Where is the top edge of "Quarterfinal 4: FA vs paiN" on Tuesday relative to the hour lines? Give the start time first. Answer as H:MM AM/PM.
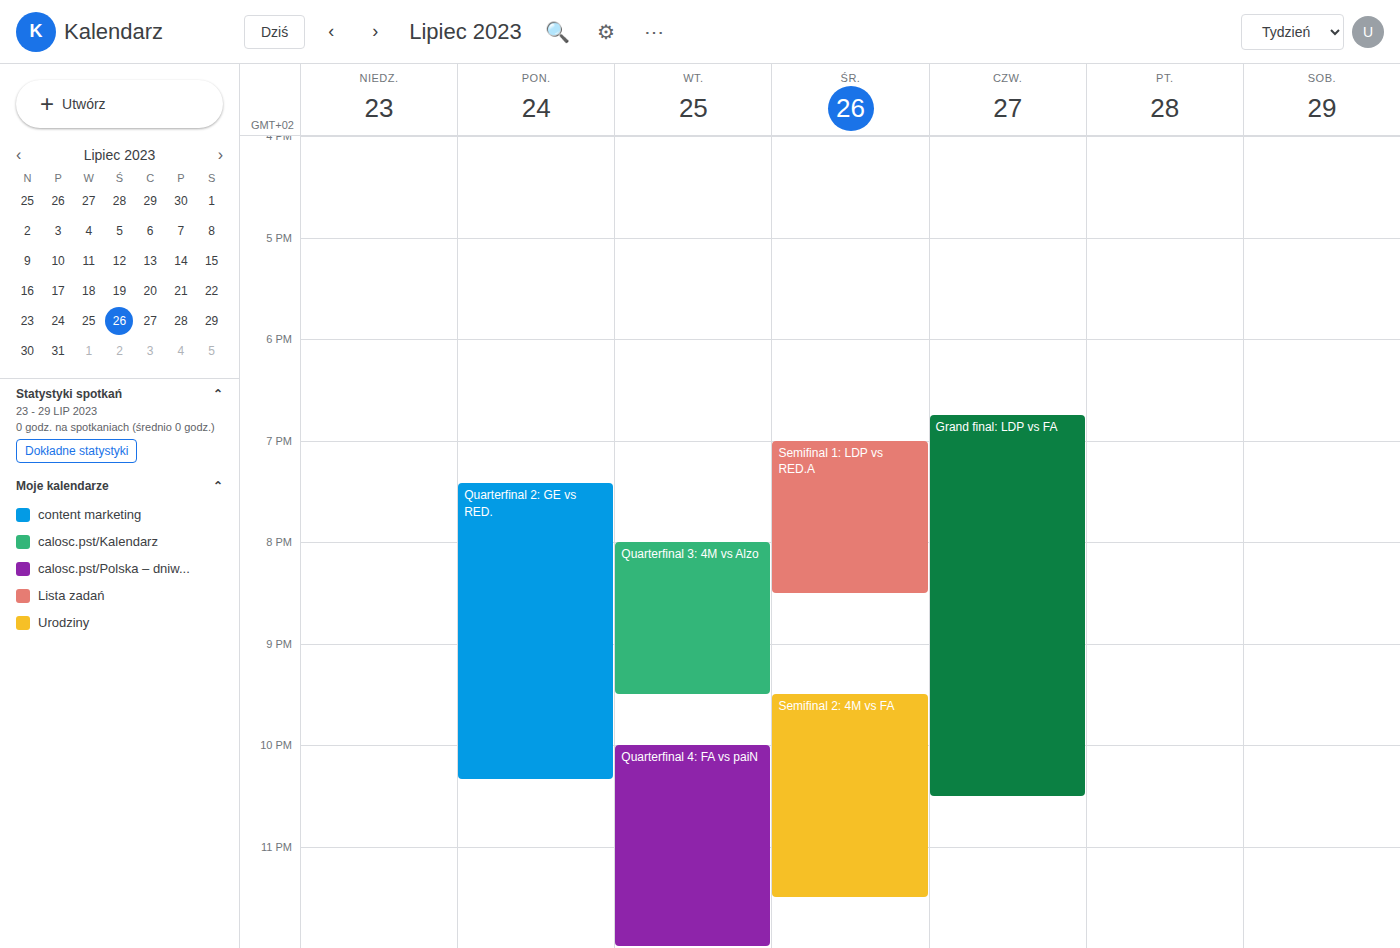
10:00 PM -- exactly on the 10 PM line.